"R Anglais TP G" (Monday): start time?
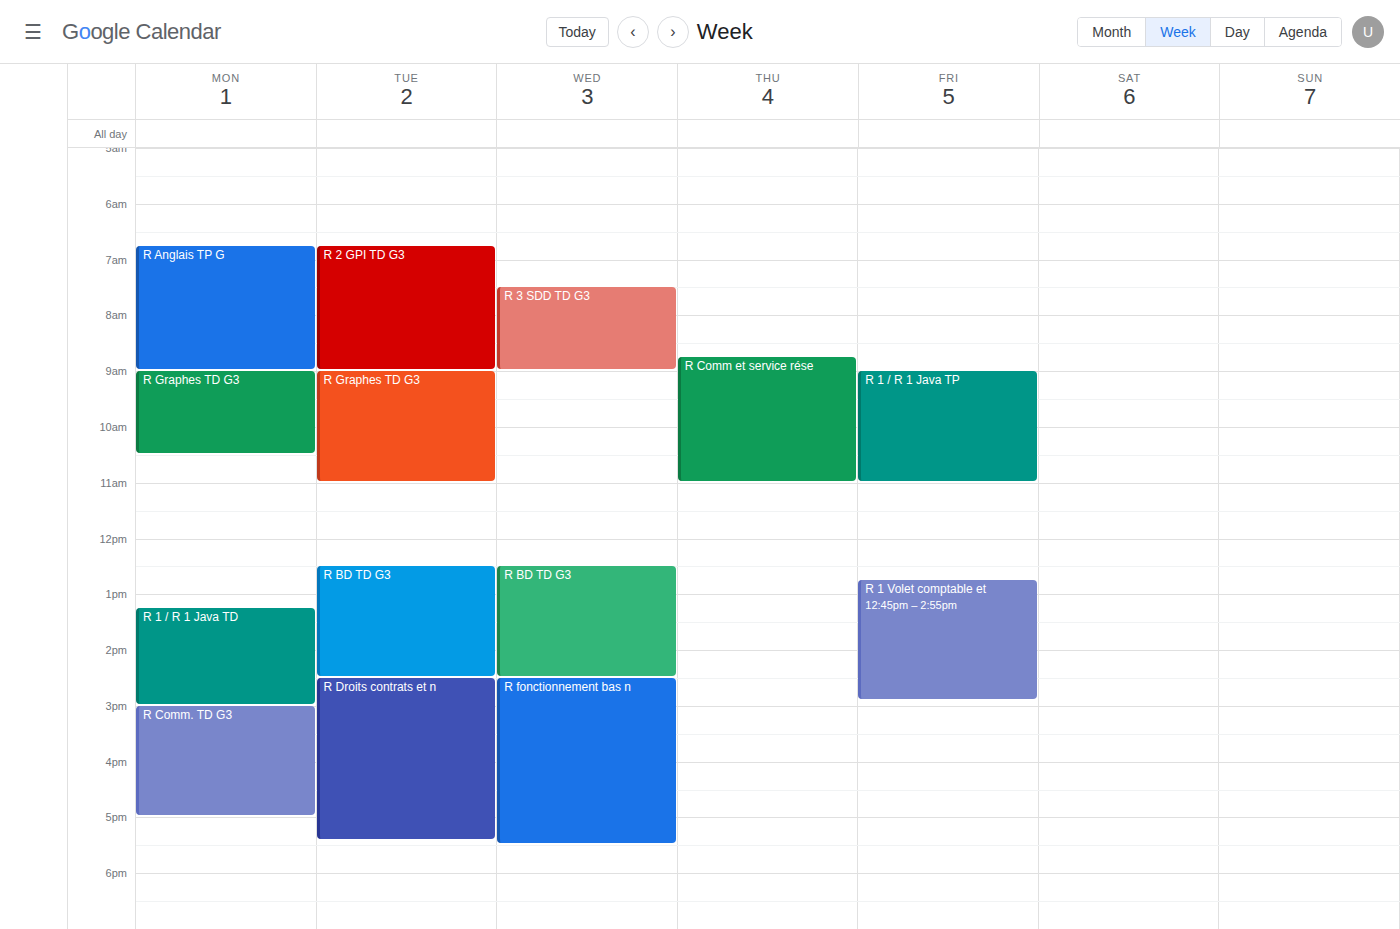
06:45